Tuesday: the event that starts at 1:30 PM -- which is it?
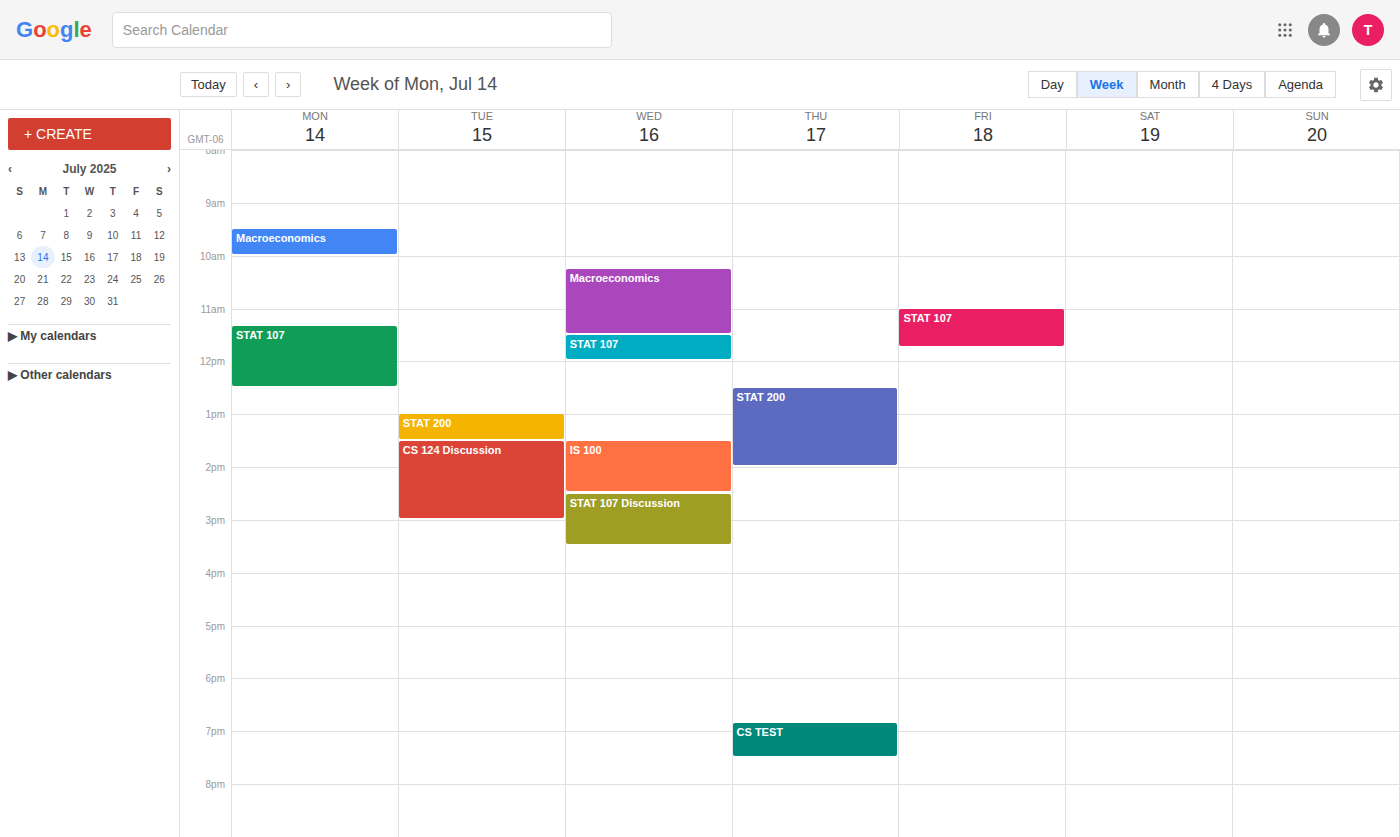
"CS 124 Discussion"